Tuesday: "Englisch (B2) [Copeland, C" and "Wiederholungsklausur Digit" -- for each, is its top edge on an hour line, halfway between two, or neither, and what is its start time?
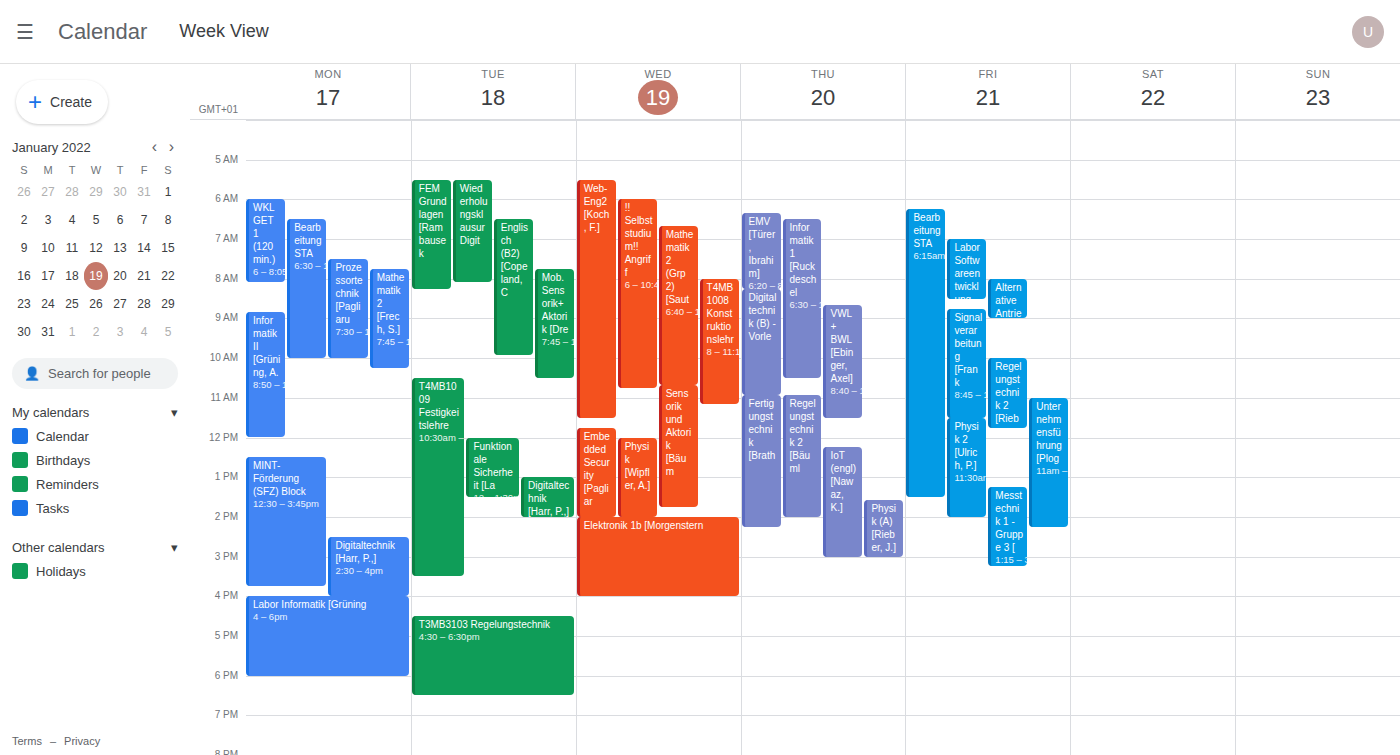
"Englisch (B2) [Copeland, C": 06:30, halfway between the 06:00 and 07:00 lines. "Wiederholungsklausur Digit": 05:30, halfway between the 05:00 and 06:00 lines.